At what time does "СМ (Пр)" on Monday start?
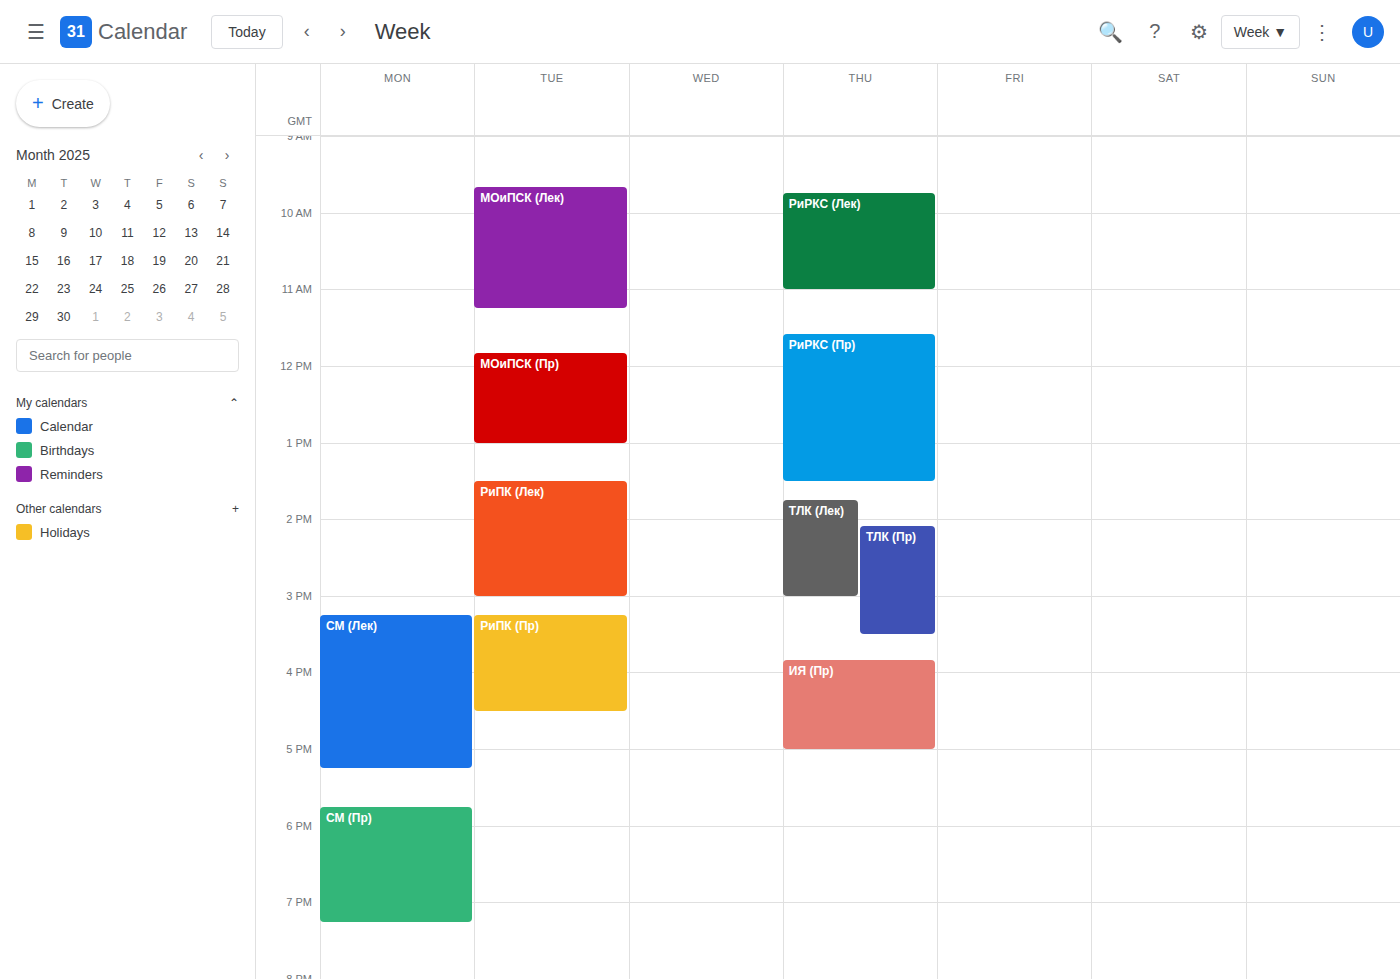
5:45 PM